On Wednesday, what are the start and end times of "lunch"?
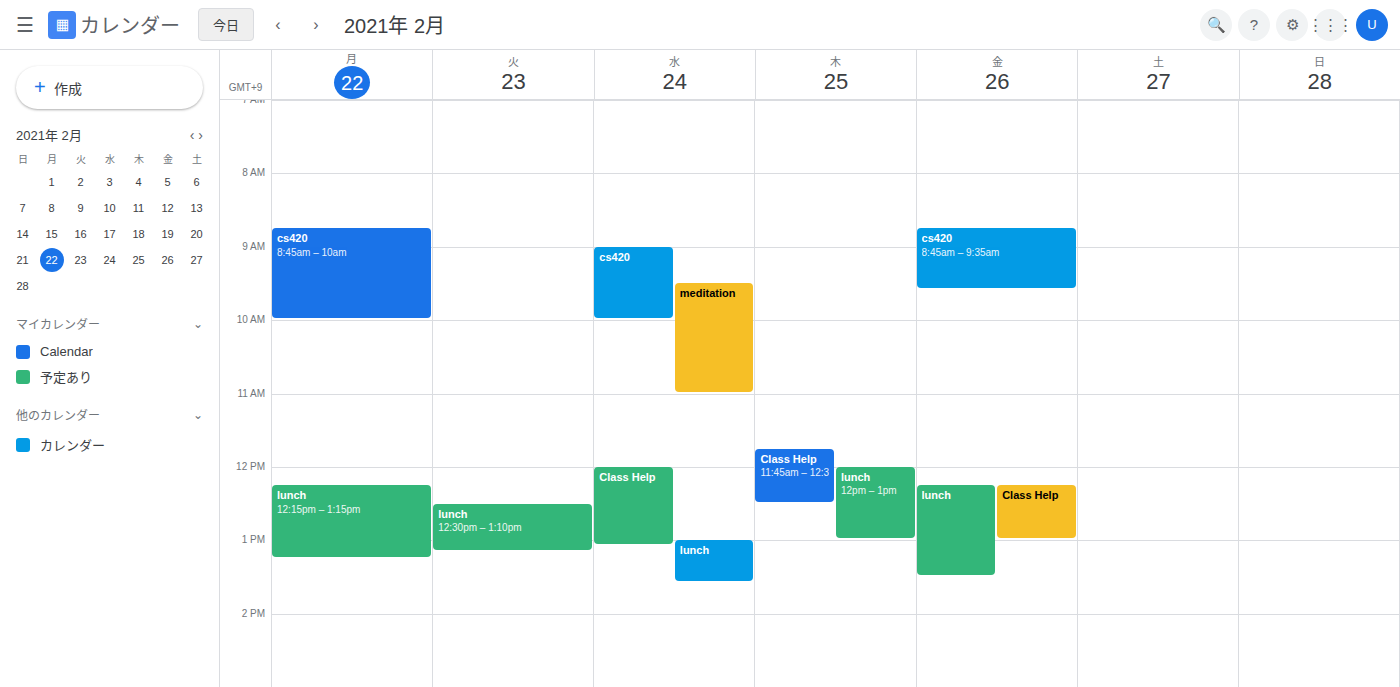
1:00 PM to 1:35 PM